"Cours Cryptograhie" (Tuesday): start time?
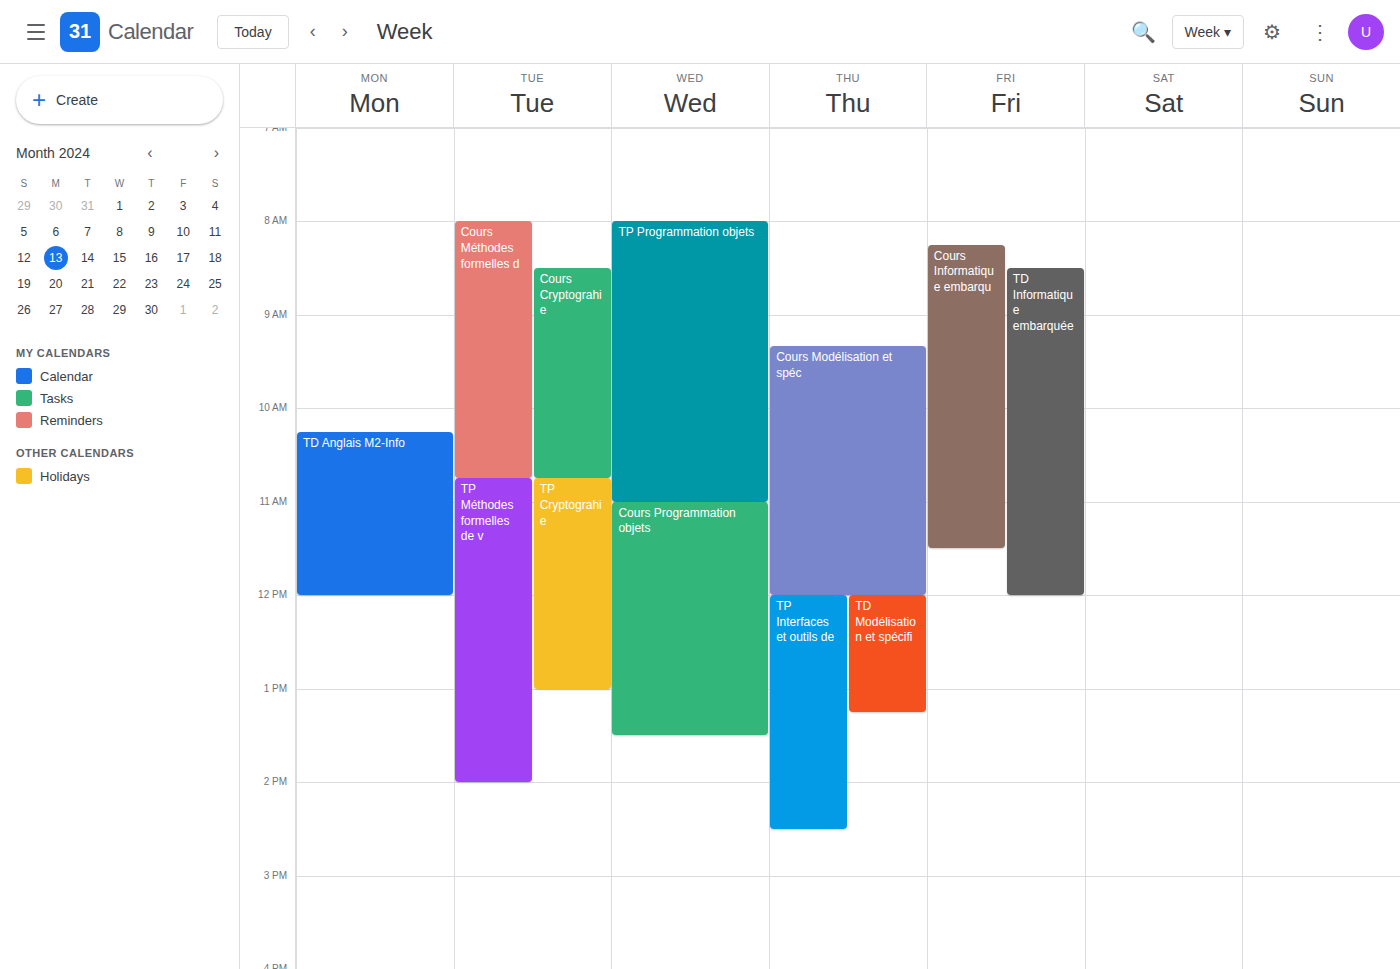
8:30 AM